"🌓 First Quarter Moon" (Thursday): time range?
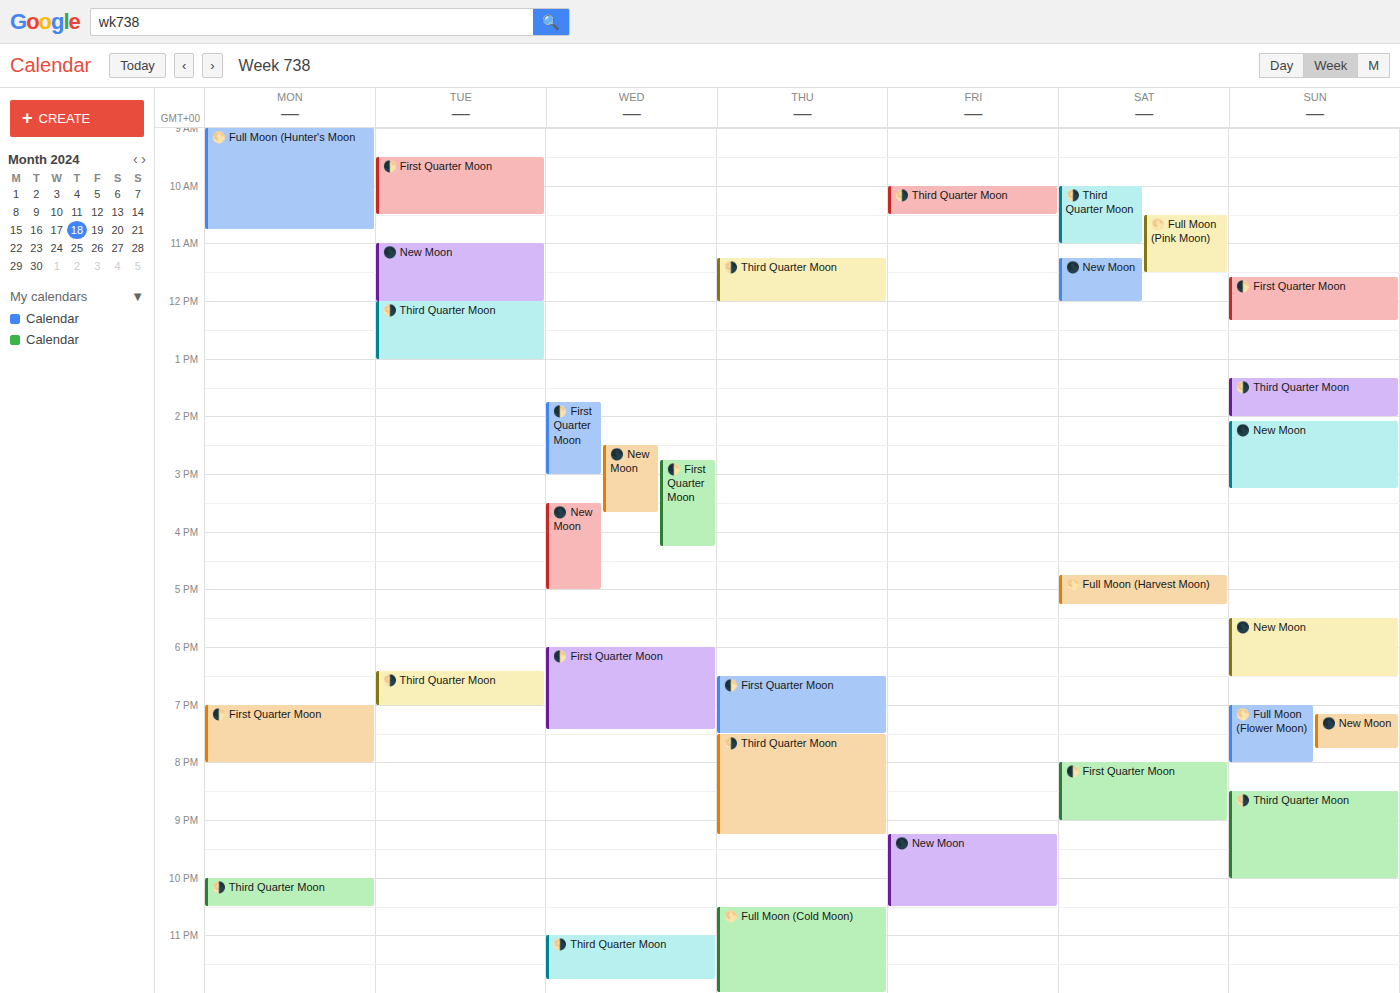
6:30 PM to 7:30 PM